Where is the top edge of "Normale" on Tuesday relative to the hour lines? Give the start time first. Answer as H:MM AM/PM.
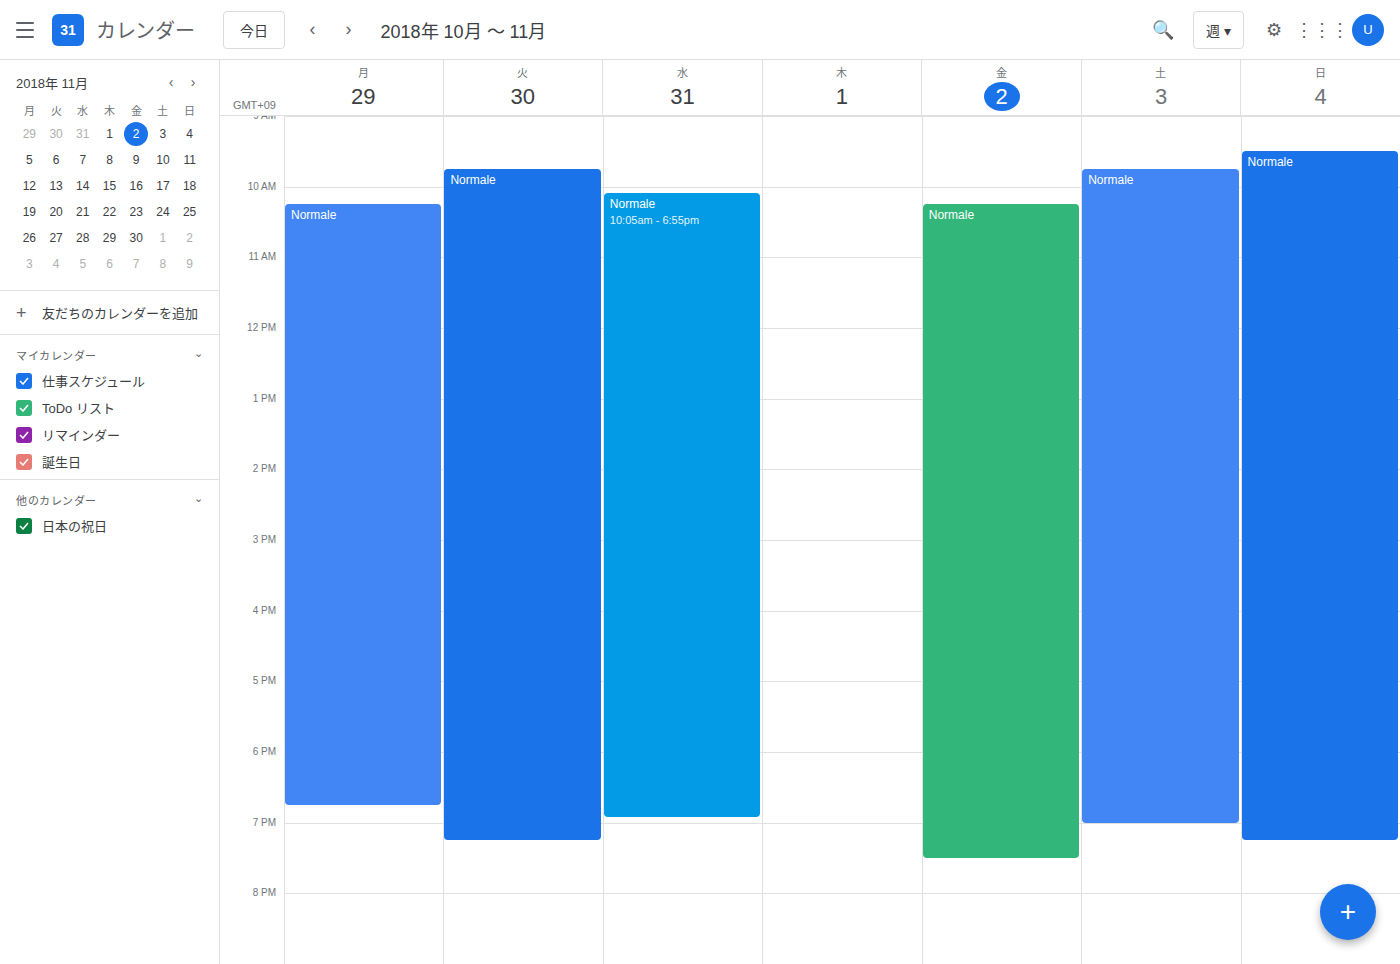
9:45 AM -- neither: three quarters of the way from the 9 AM line to the 10 AM line.